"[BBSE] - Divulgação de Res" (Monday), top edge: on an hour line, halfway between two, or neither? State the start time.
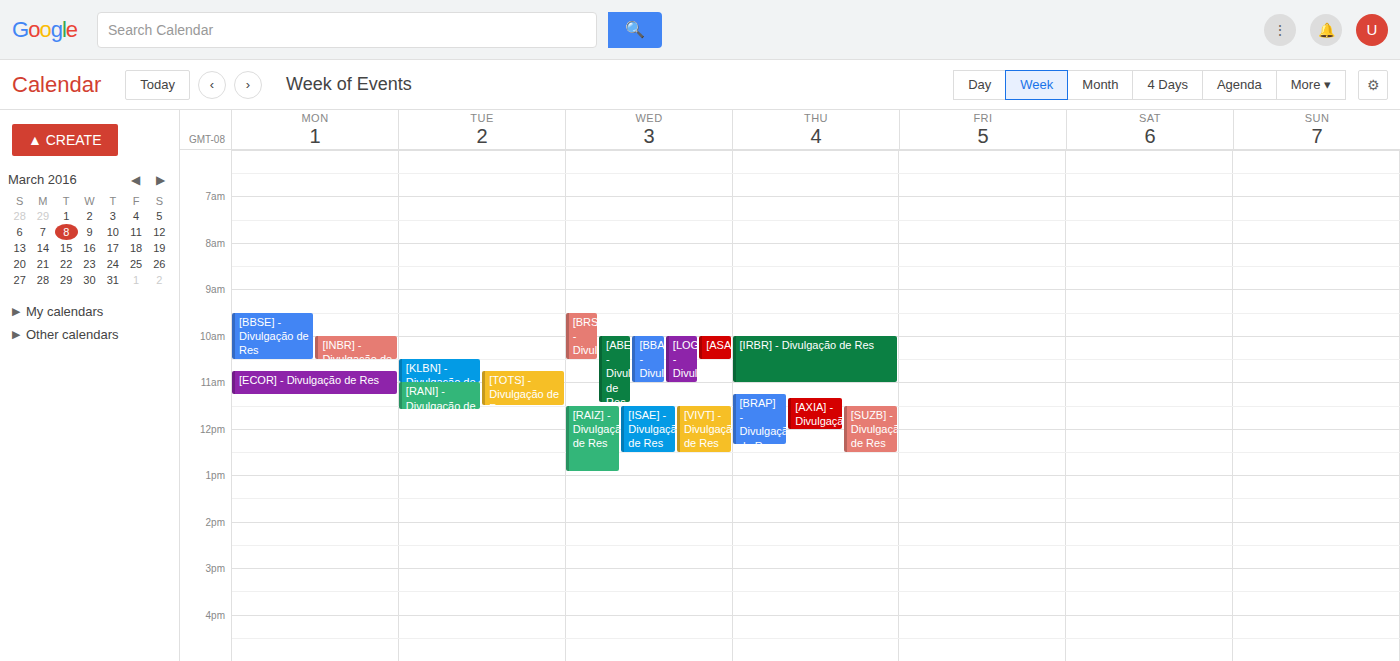
09:30 -- halfway between the 09:00 and 10:00 lines.